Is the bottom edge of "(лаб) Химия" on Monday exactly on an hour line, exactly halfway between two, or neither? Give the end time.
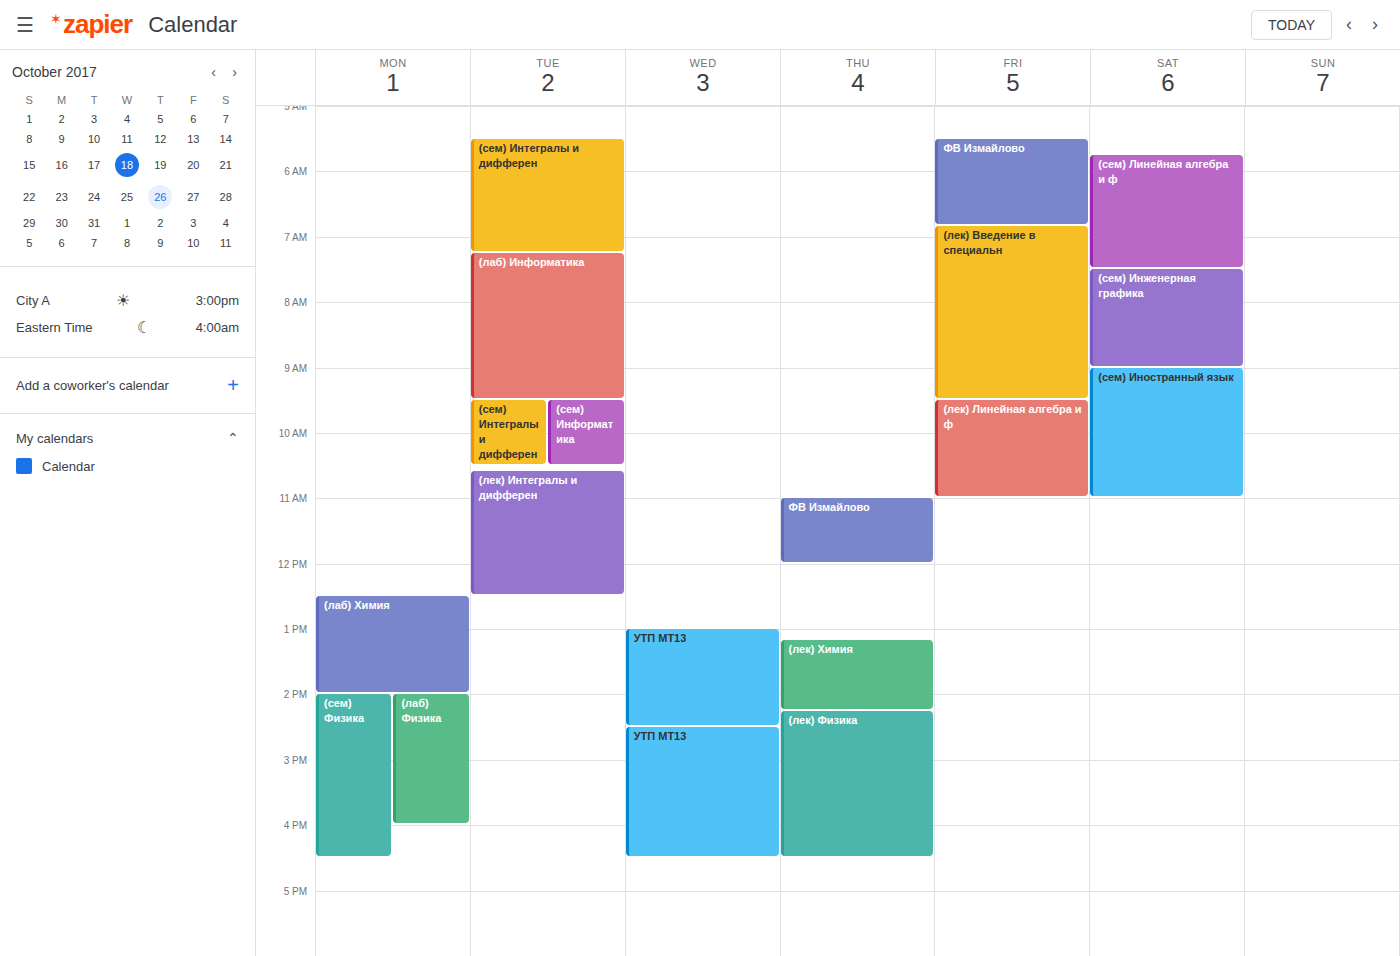
2:00 PM -- exactly on the 2 PM line.